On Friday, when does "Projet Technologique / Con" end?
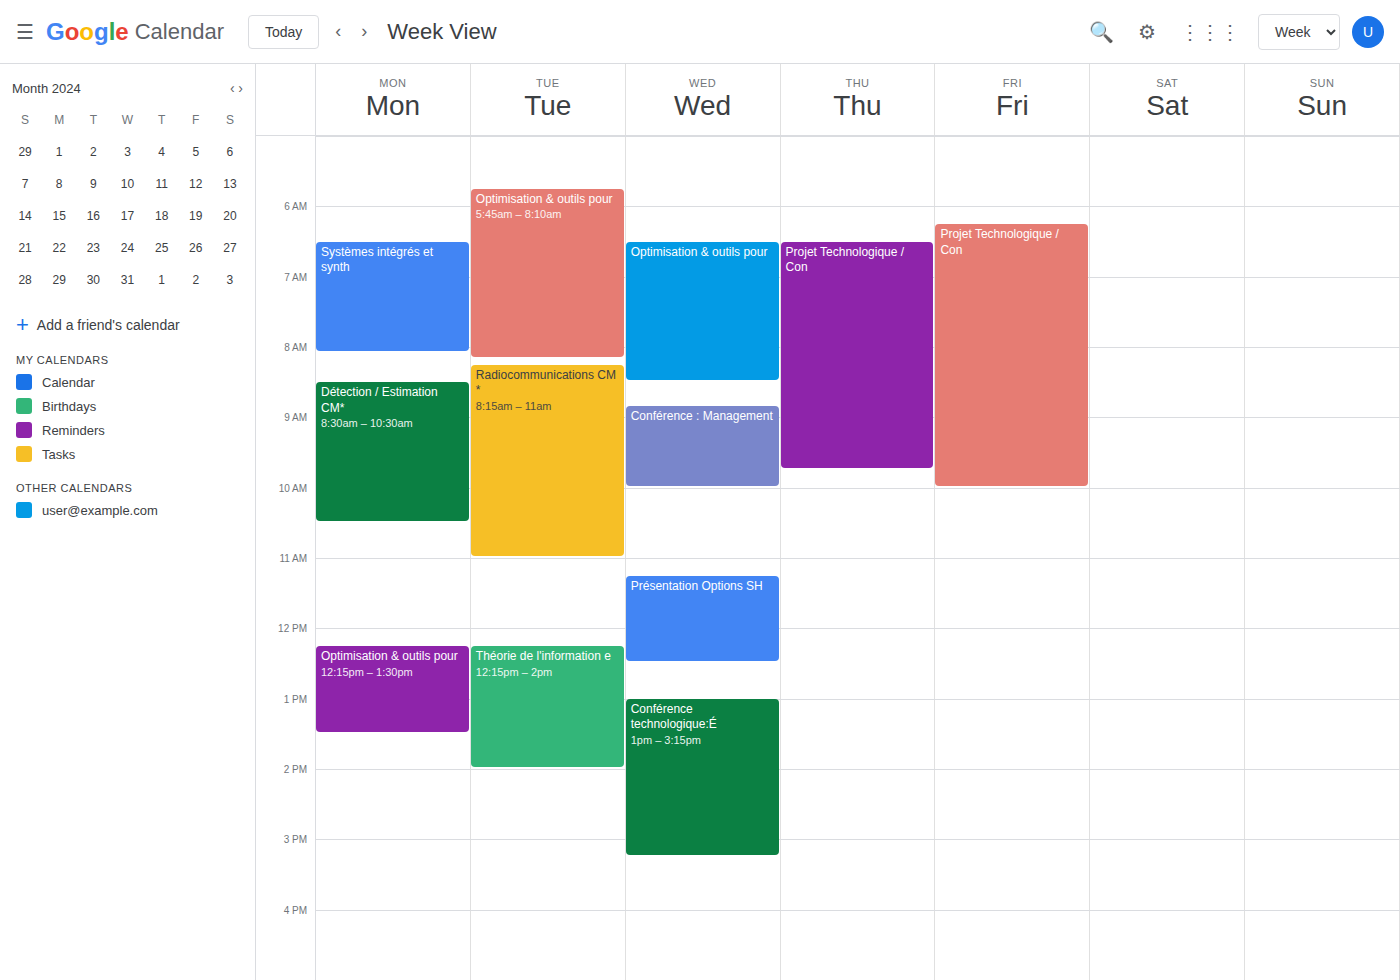
10:00 AM